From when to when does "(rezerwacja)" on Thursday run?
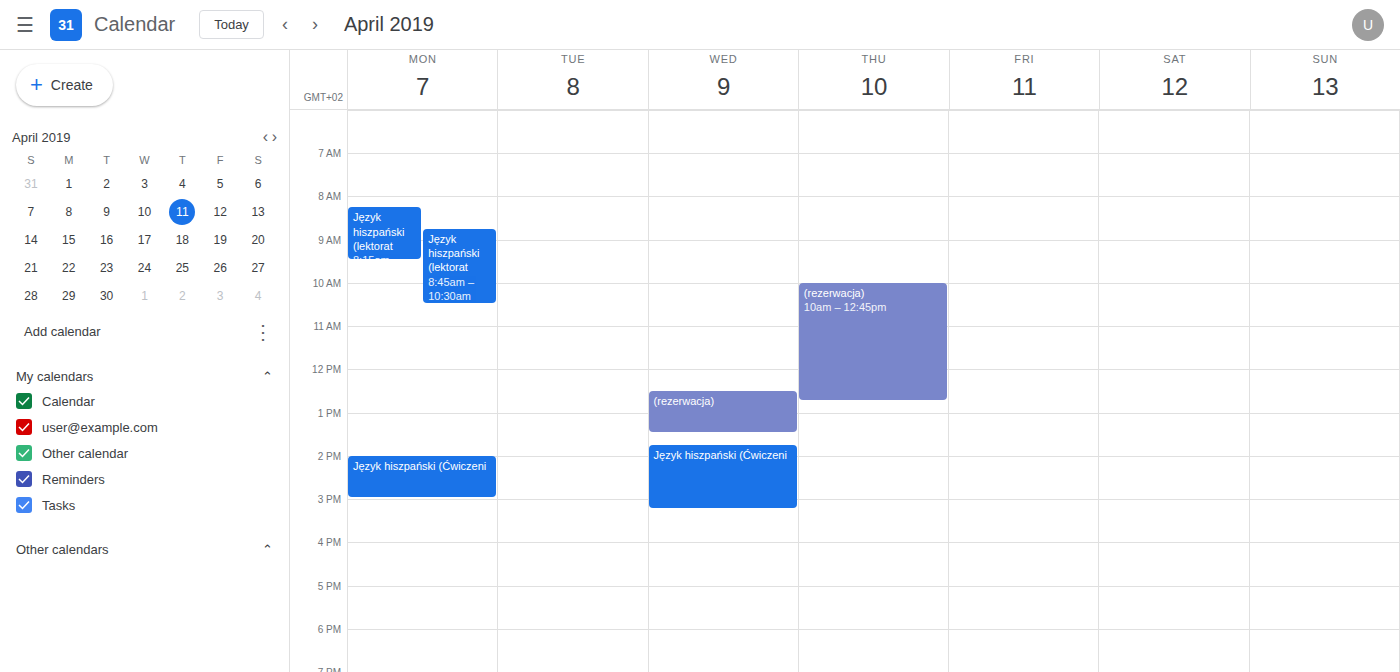
10:00 AM to 12:45 PM